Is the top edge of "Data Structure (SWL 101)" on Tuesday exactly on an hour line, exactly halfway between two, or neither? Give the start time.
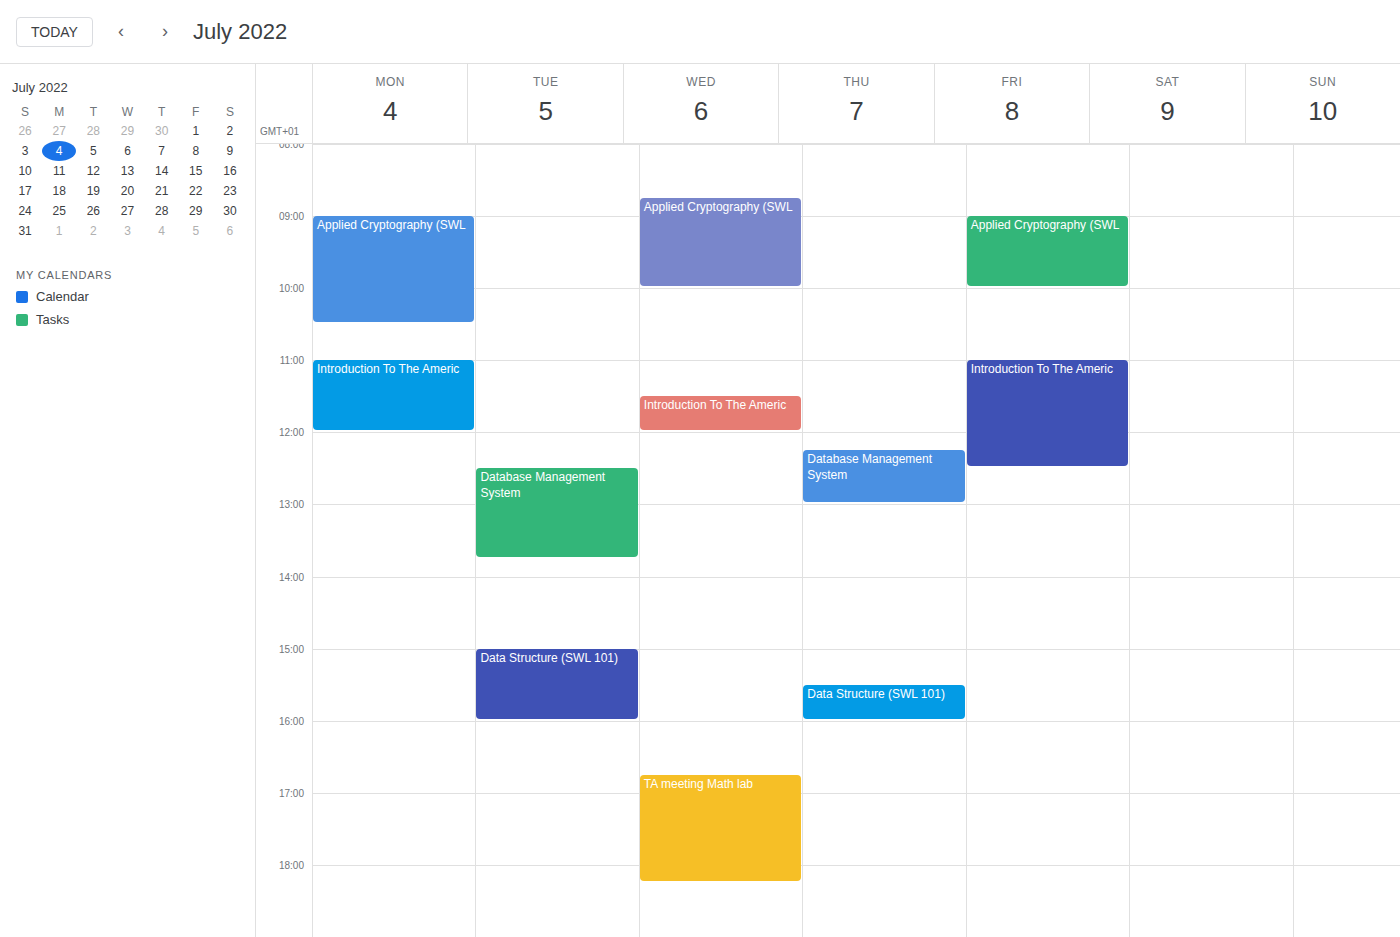
3:00 PM -- exactly on the 3 PM line.